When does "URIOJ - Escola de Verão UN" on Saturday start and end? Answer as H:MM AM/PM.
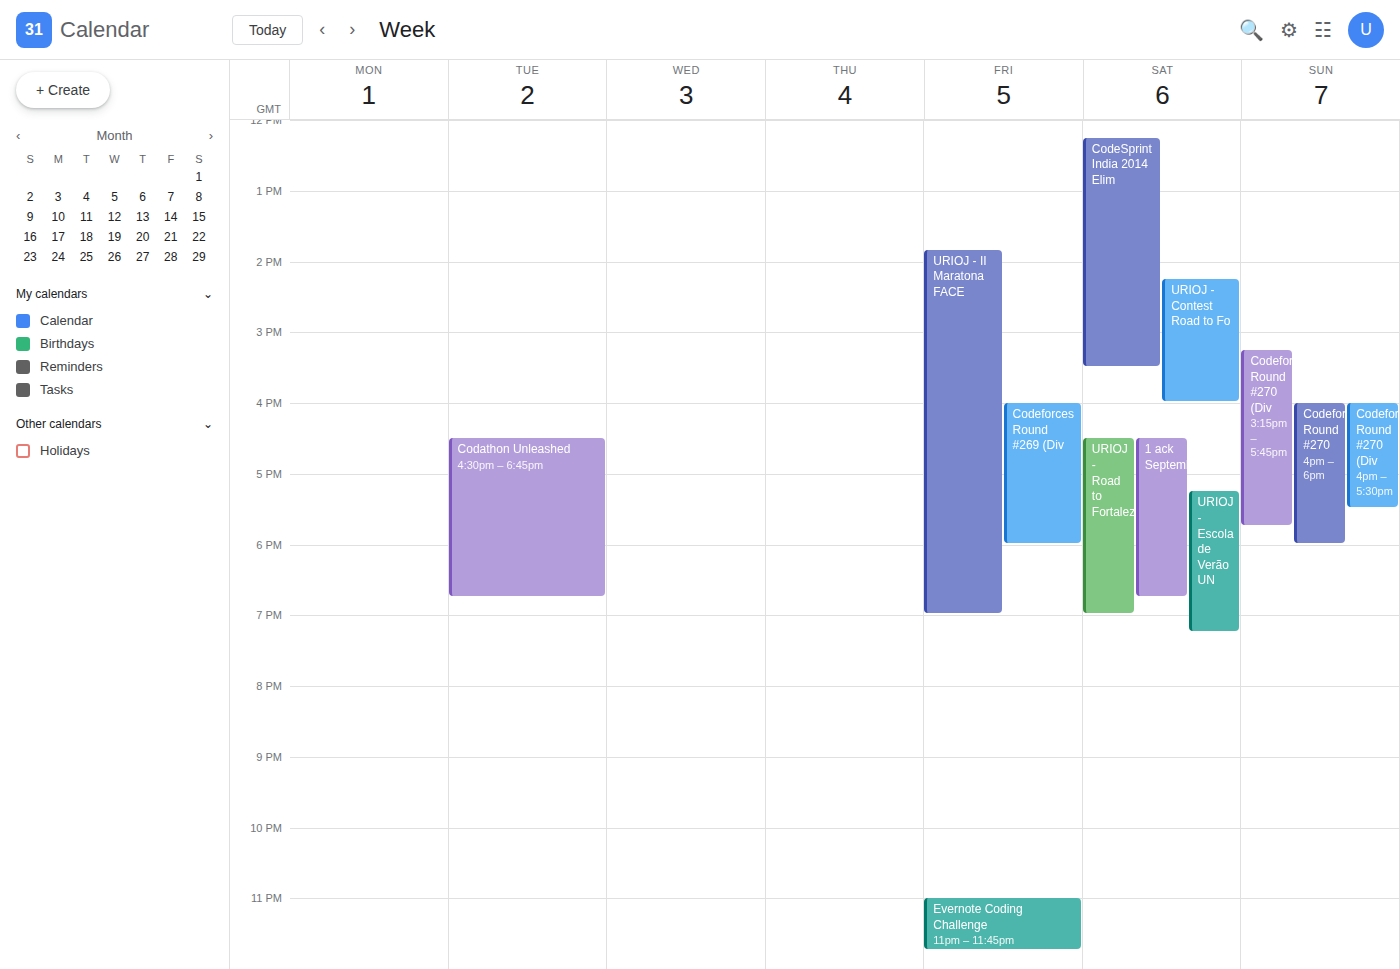
5:15 PM to 7:15 PM